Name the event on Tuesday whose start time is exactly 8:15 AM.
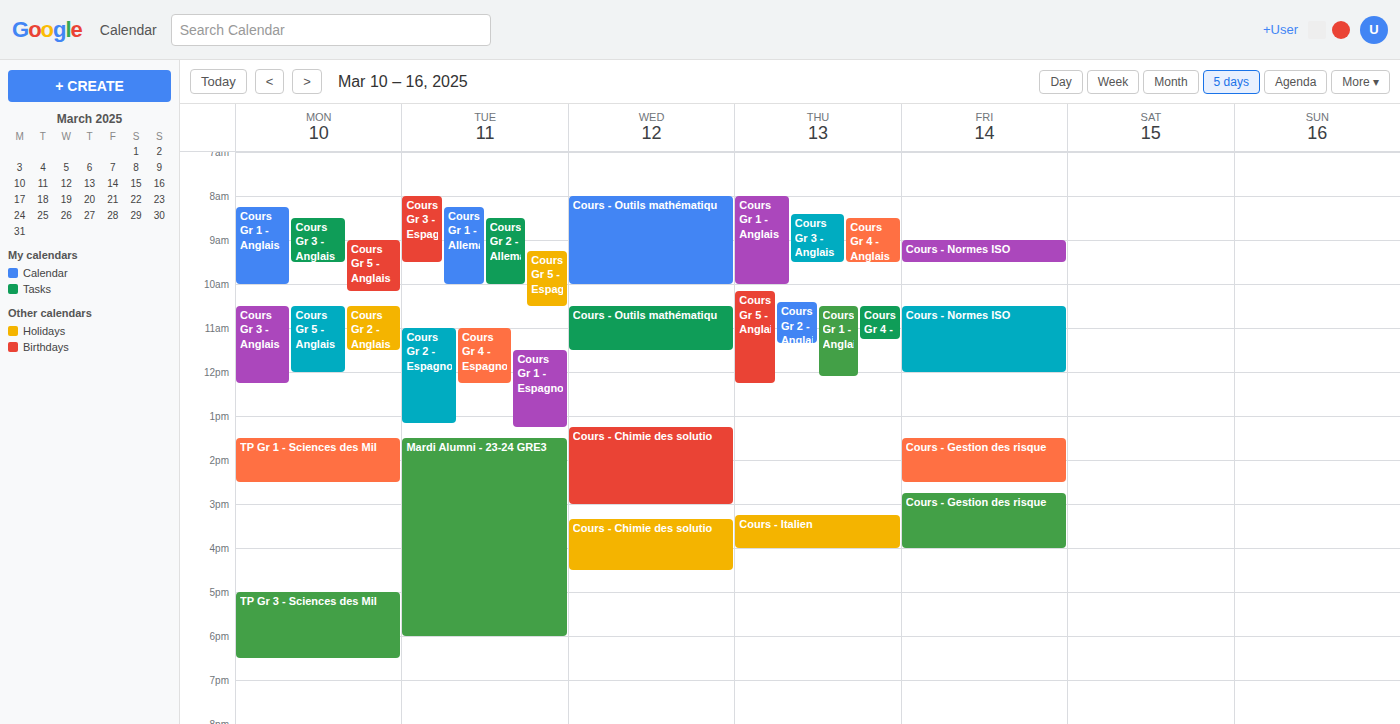
"Cours Gr 1 - Allemand"